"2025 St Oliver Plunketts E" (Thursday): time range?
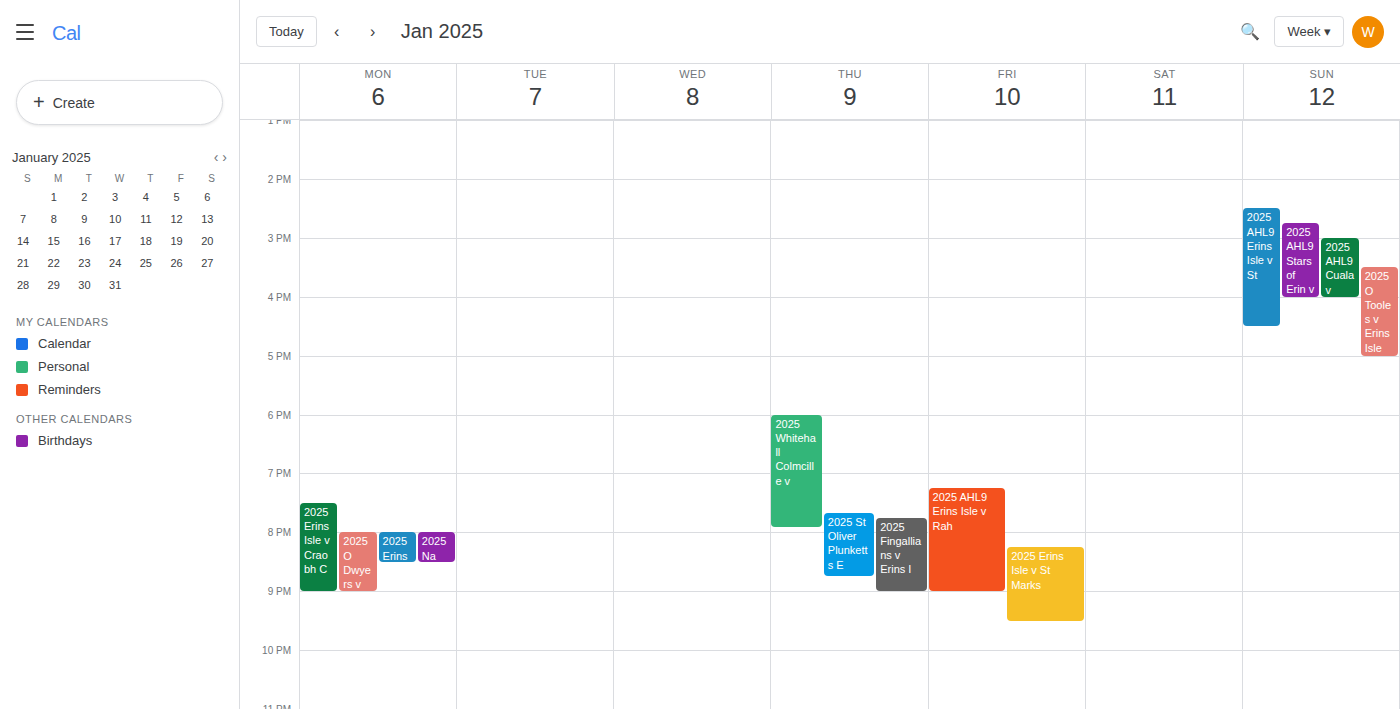
7:40 PM to 8:45 PM